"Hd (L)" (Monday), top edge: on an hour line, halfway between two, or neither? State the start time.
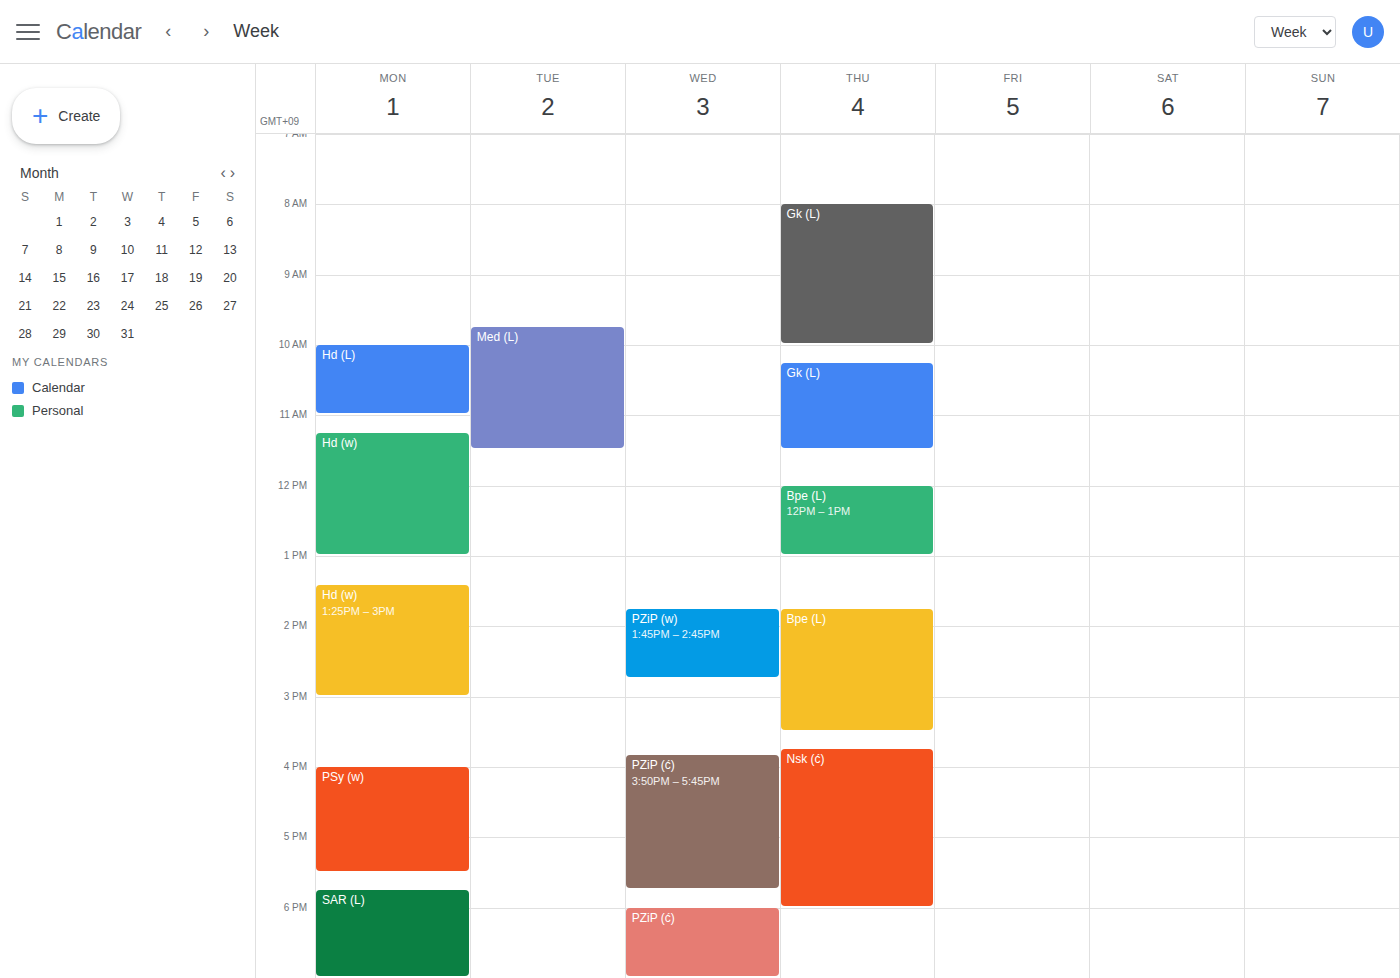
10:00 AM -- exactly on the 10 AM line.